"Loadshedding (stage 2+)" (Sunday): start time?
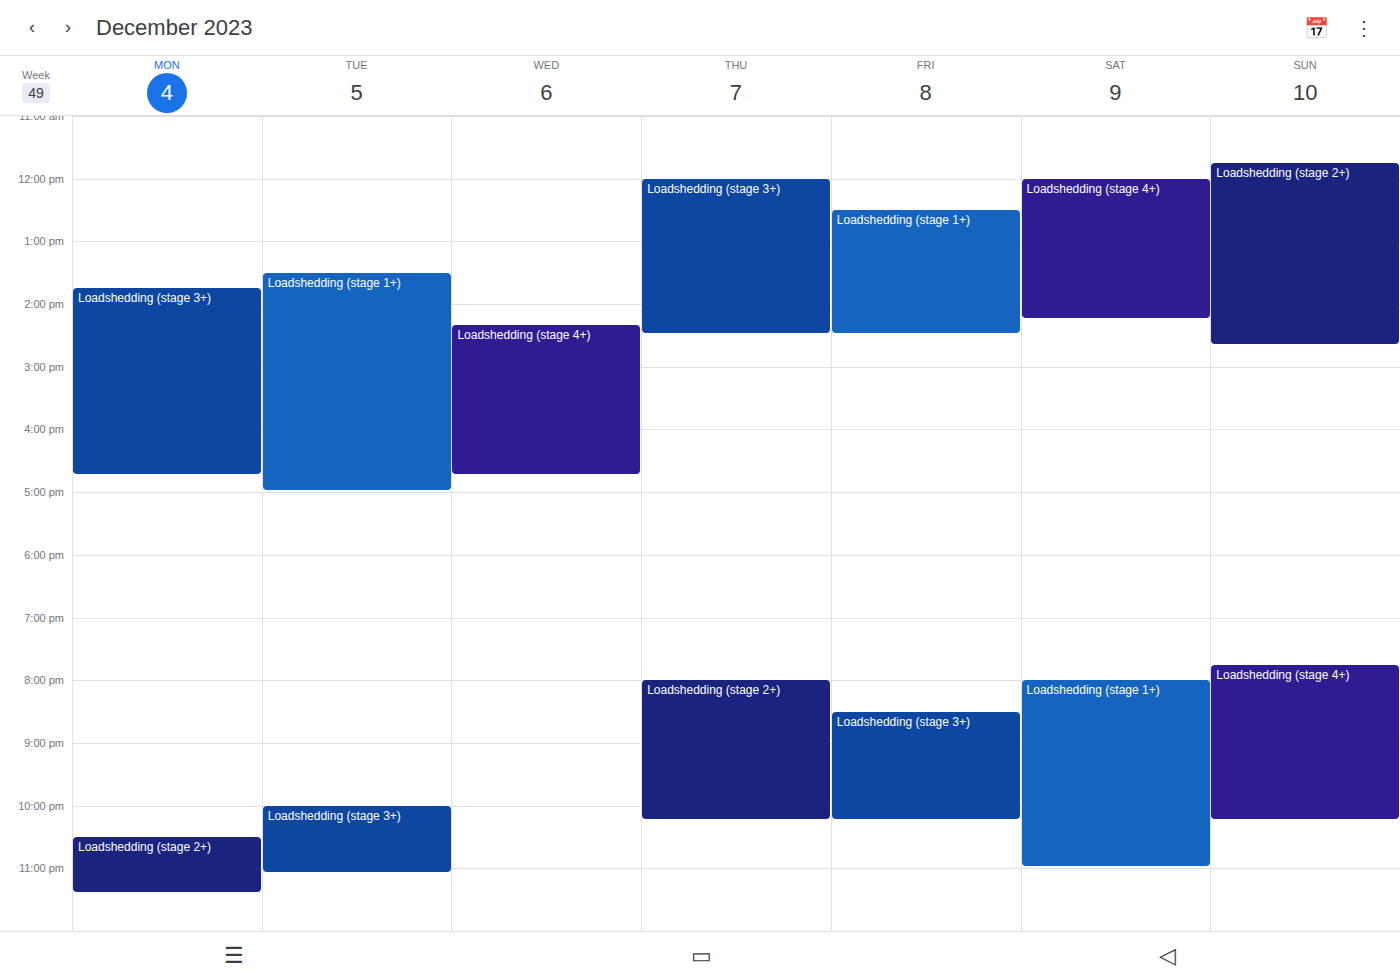
11:45 AM